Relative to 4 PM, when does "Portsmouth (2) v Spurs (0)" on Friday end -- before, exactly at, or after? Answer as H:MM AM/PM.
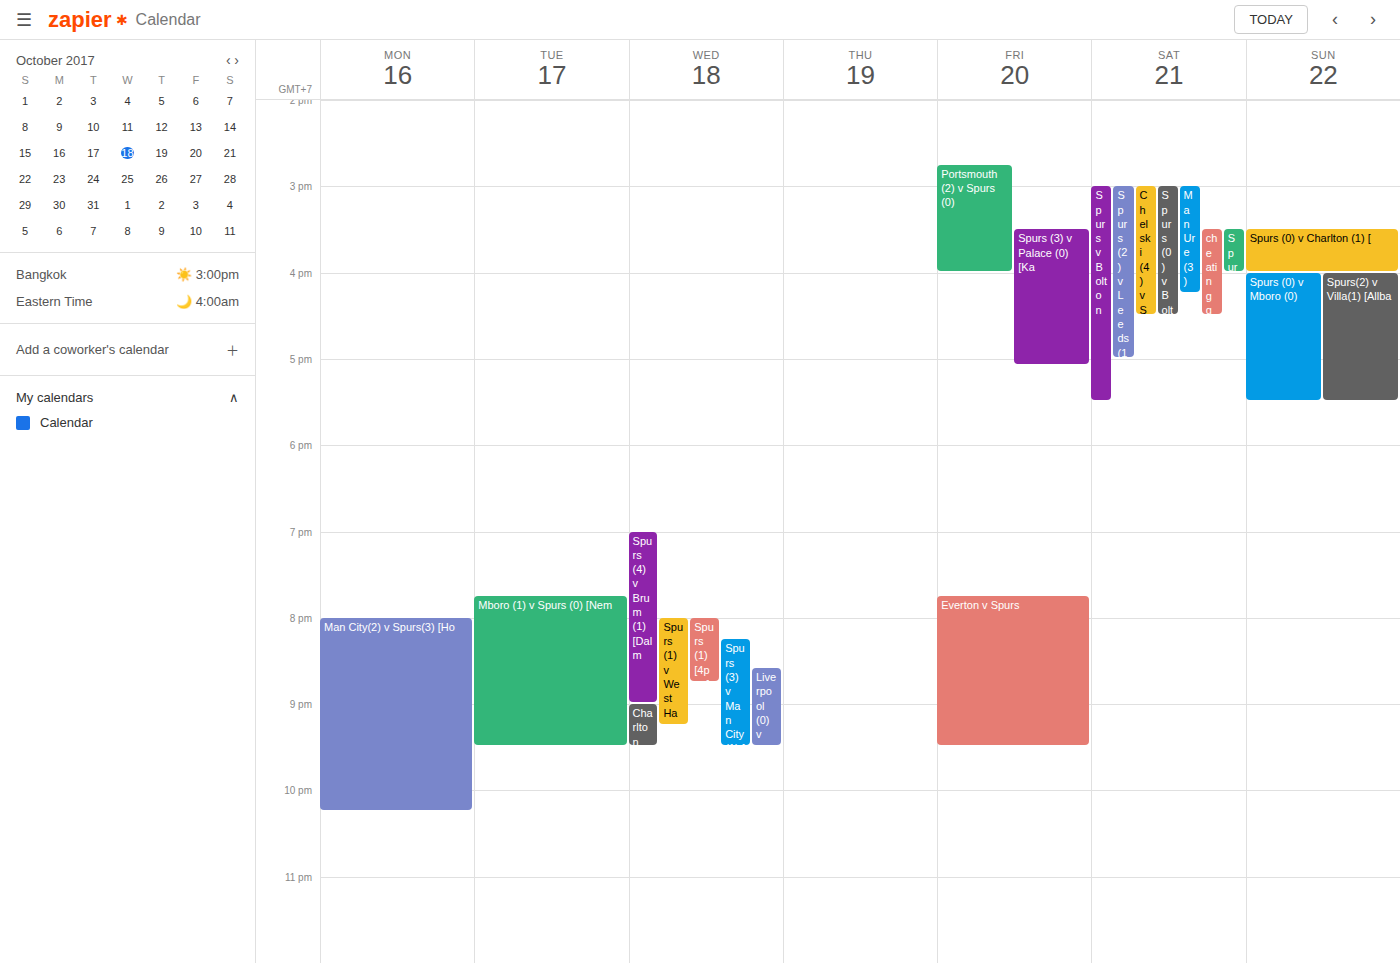
4:00 PM -- exactly at 4 PM, on the 4 PM line.